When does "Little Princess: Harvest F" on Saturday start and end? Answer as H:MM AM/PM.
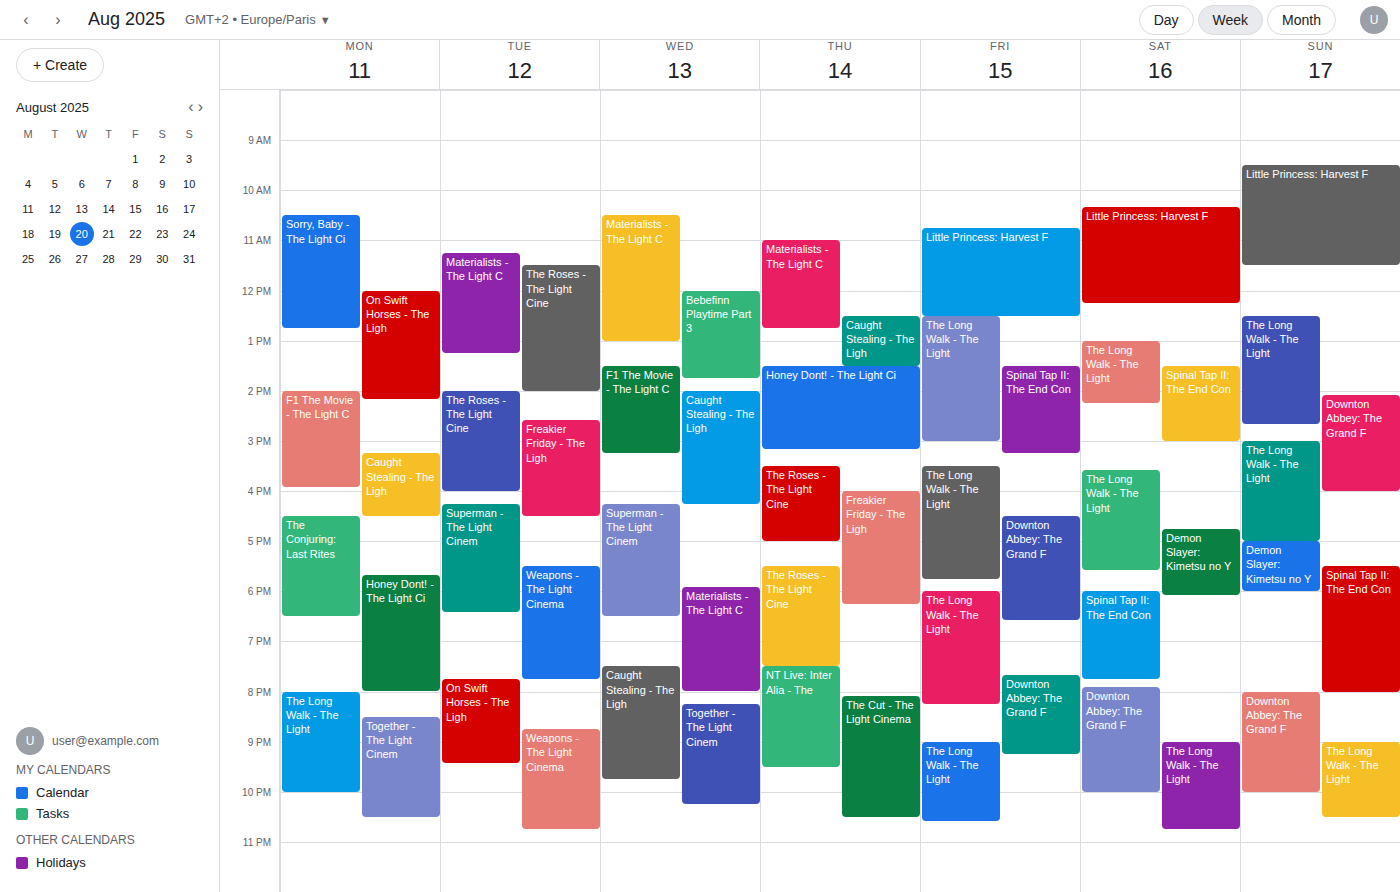
10:20 AM to 12:15 PM